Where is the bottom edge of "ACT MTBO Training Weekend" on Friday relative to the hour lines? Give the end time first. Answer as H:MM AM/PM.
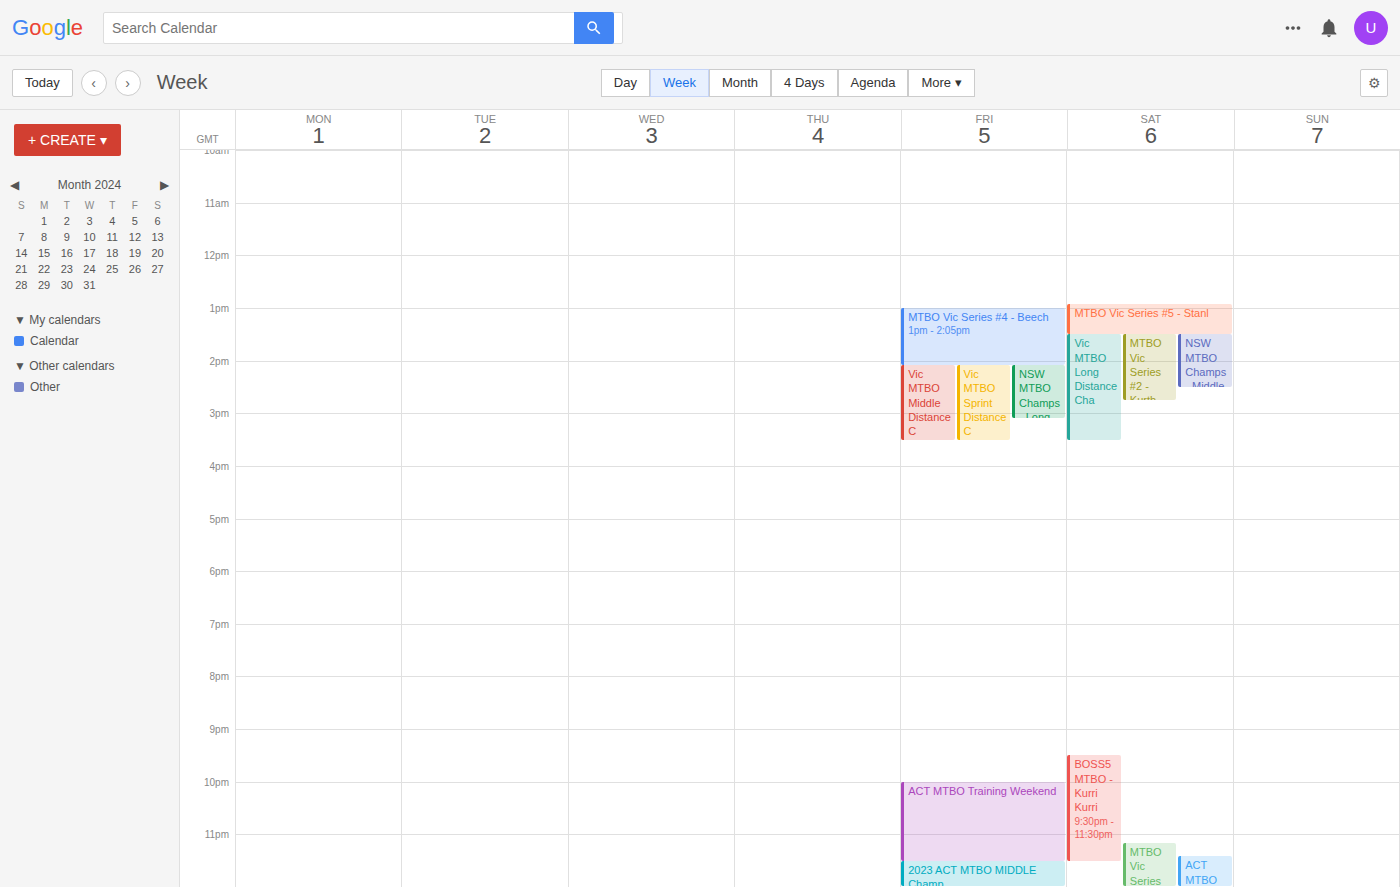
11:30 PM -- halfway between the 11 PM and 12 AM lines.